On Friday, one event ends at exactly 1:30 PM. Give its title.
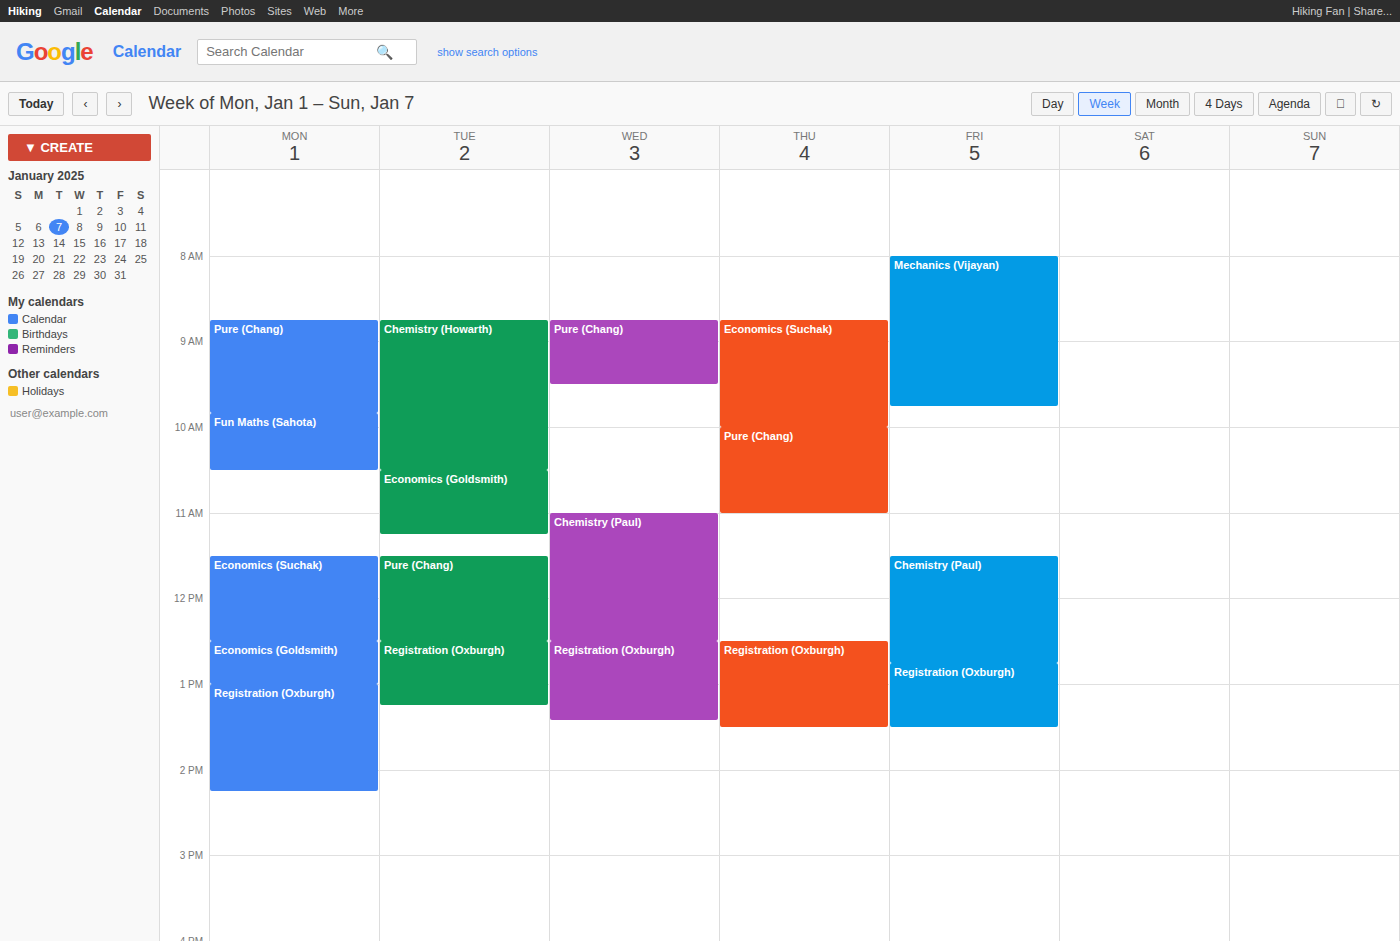
"Registration (Oxburgh)"